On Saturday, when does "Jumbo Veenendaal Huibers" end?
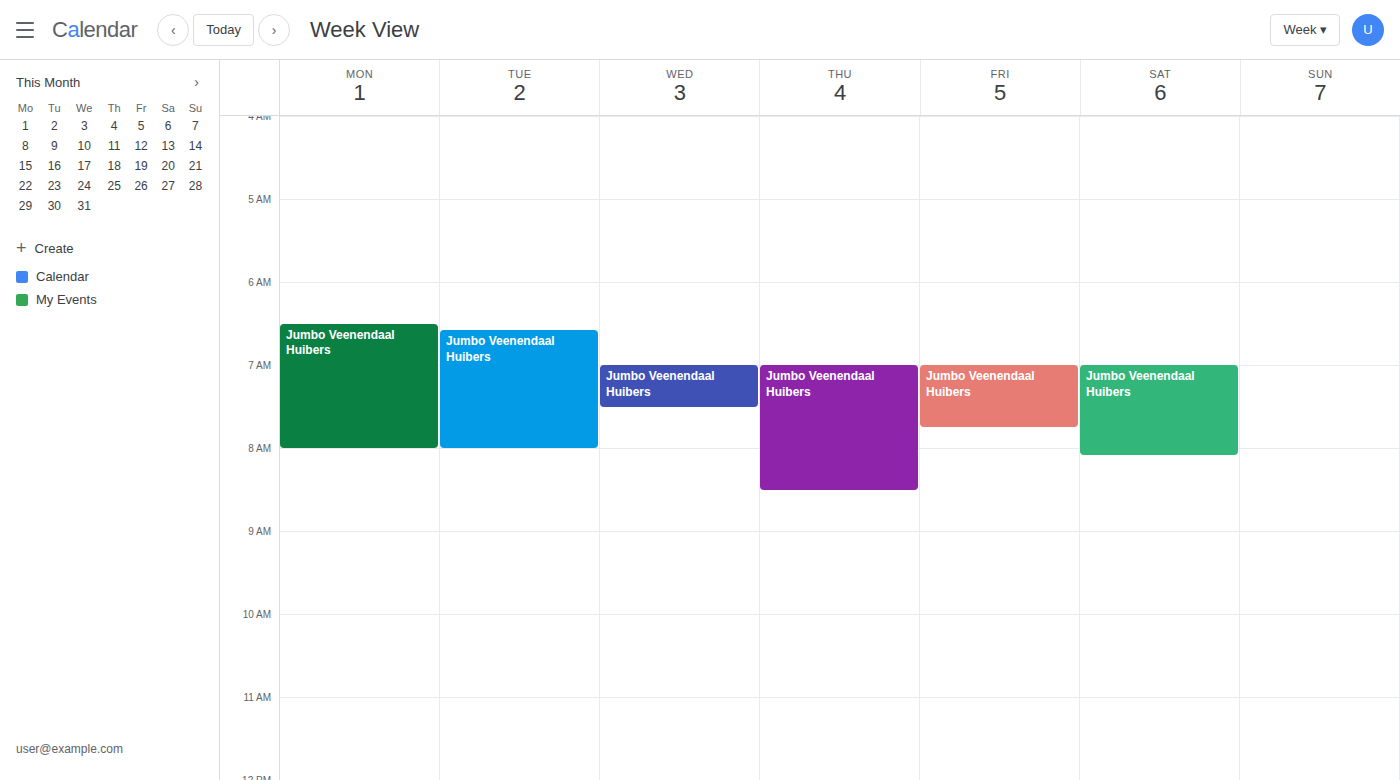
08:05